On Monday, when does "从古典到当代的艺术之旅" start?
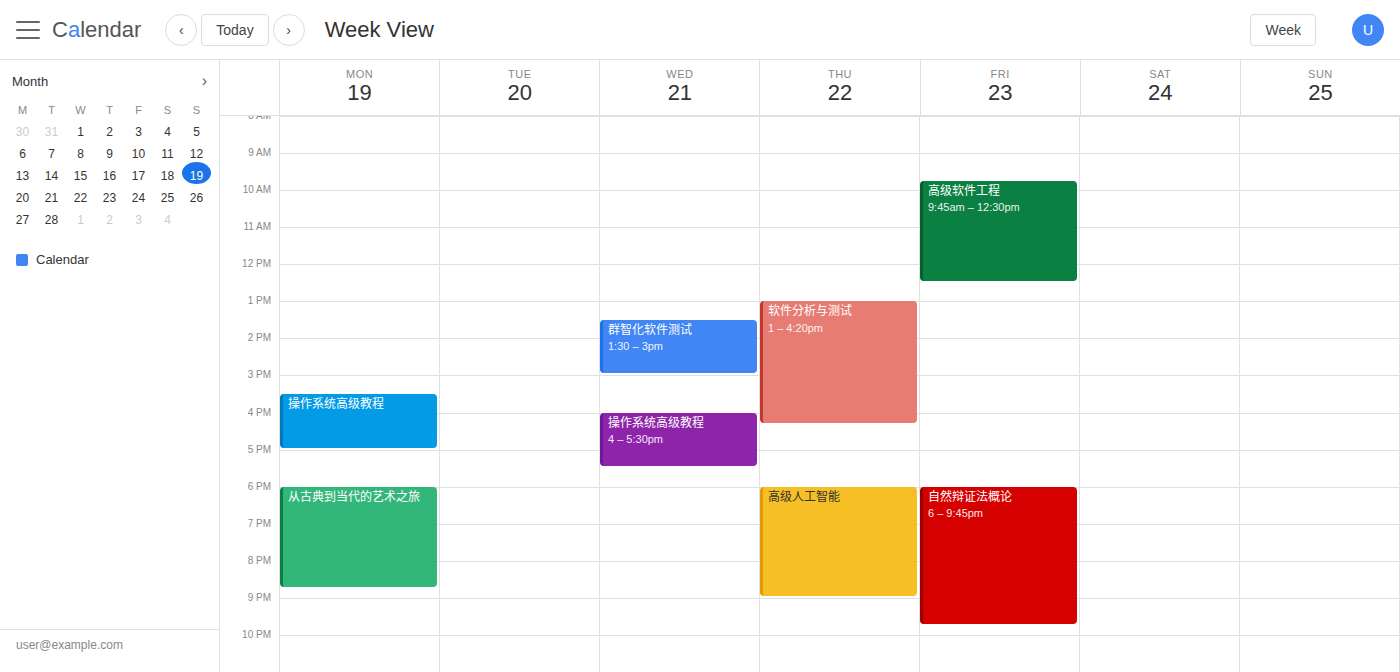
18:00